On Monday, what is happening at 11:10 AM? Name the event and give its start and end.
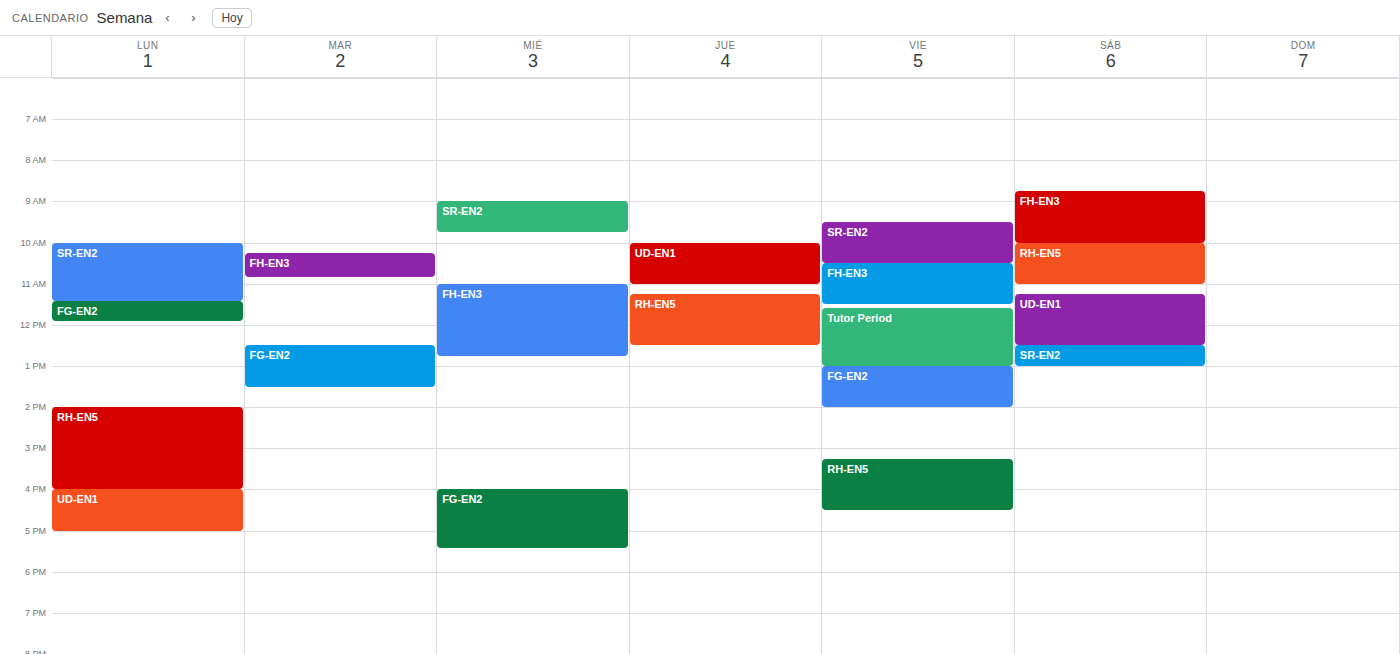
"SR-EN2", 10:00 AM to 11:25 AM